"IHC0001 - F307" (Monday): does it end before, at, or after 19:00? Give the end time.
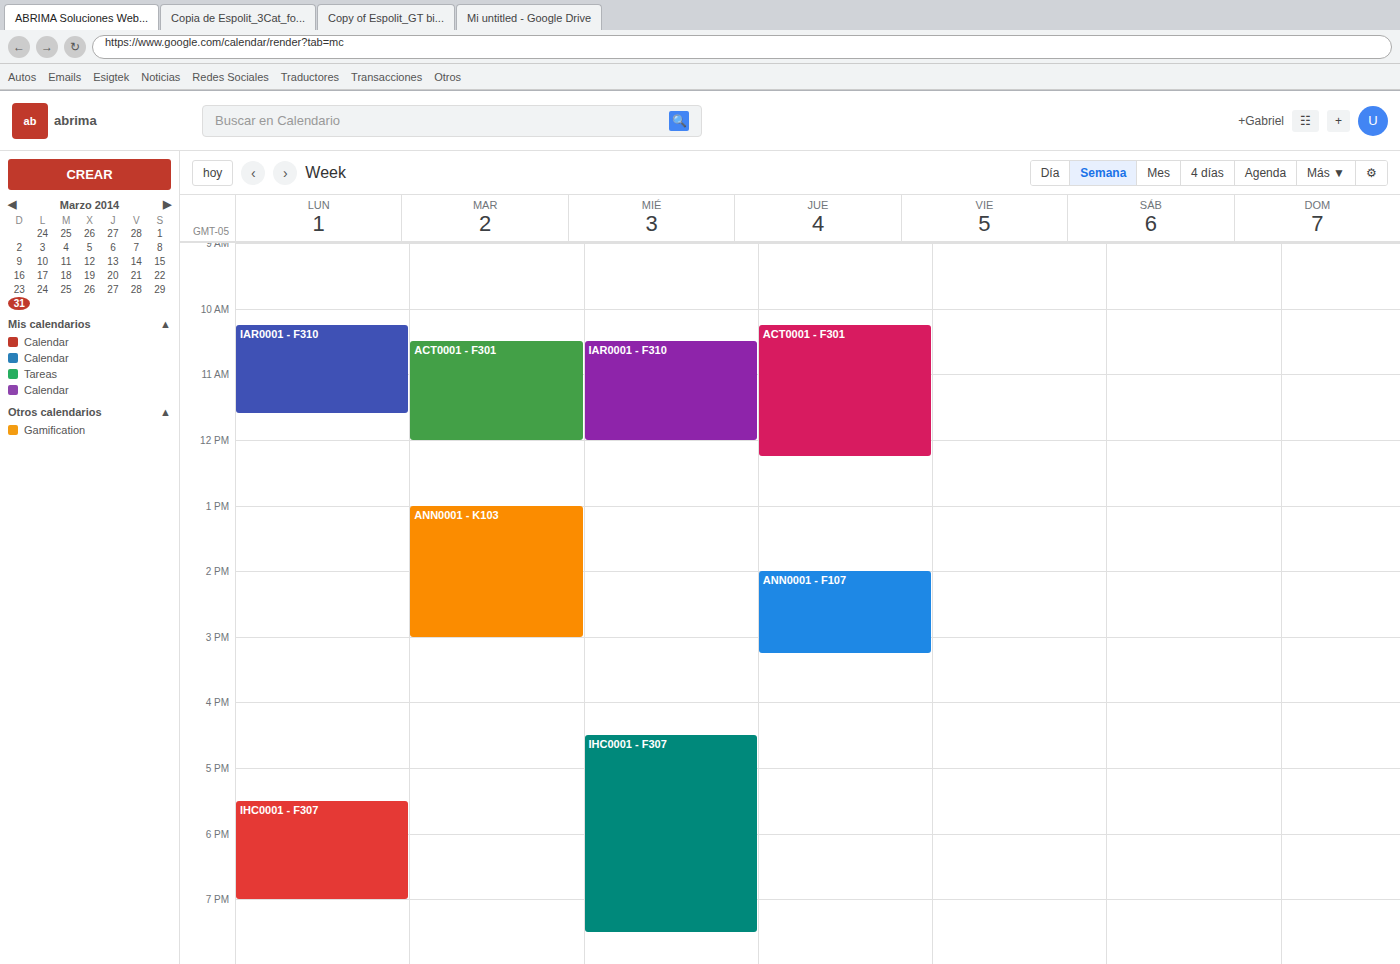
19:00 -- exactly at 19:00, on the 19:00 line.